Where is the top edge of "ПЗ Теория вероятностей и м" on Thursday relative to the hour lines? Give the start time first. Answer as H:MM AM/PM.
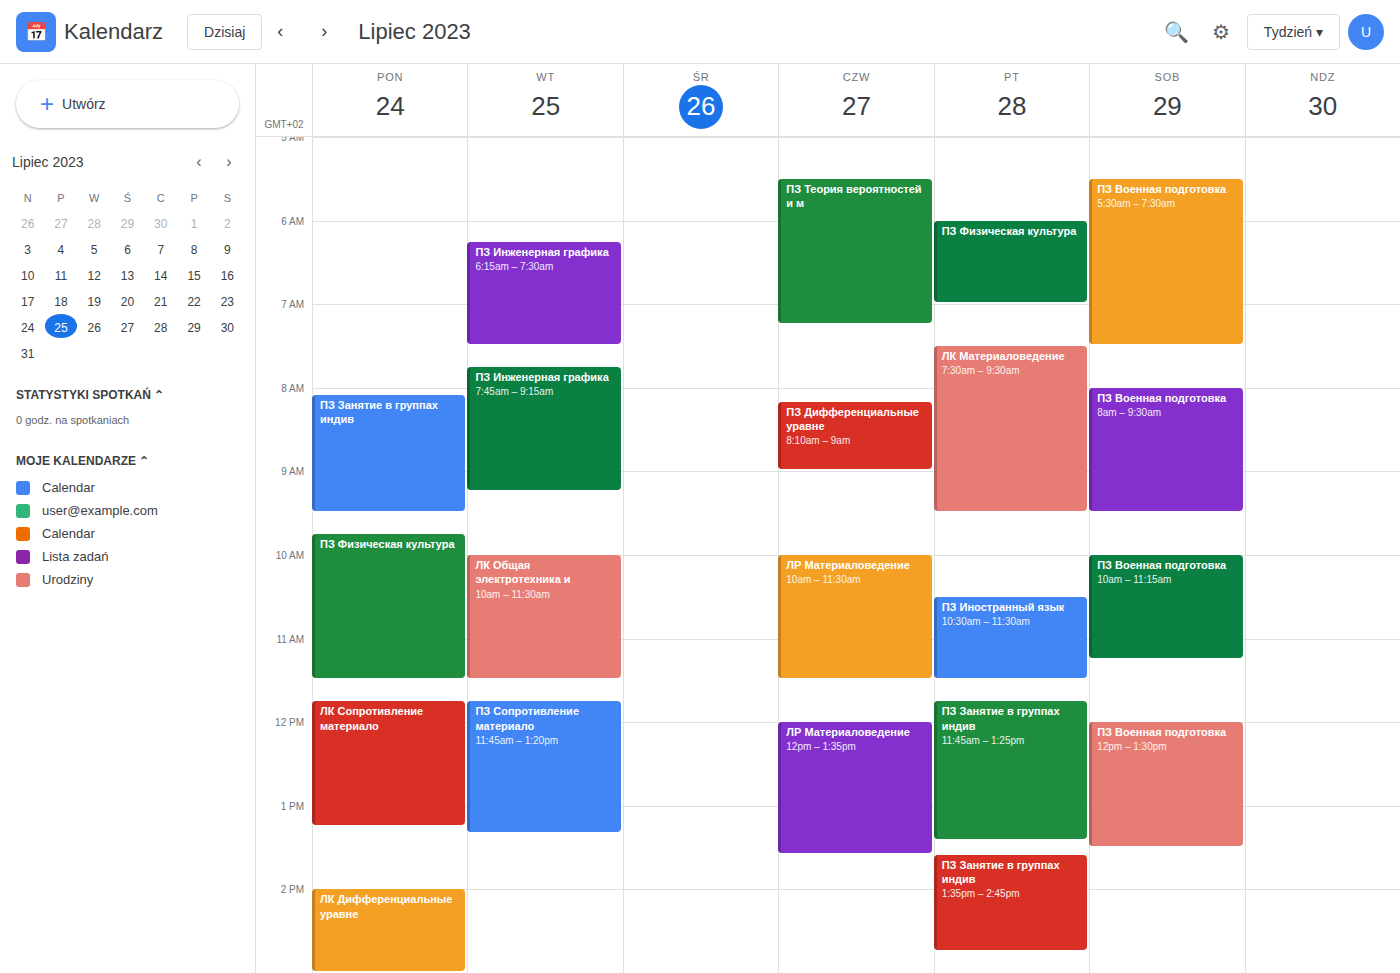
5:30 AM -- halfway between the 5 AM and 6 AM lines.